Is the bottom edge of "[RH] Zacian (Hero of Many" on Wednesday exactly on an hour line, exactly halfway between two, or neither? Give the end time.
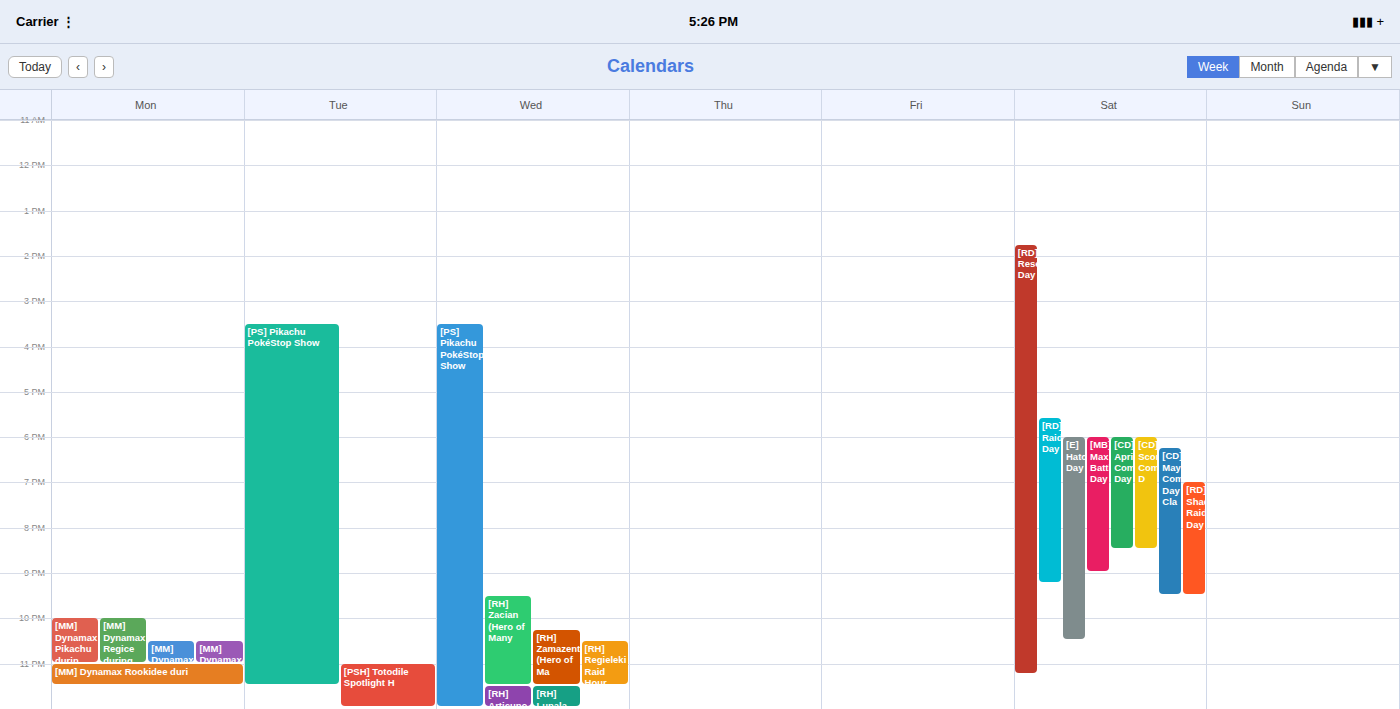
23:30 -- halfway between the 23:00 and 24:00 lines.